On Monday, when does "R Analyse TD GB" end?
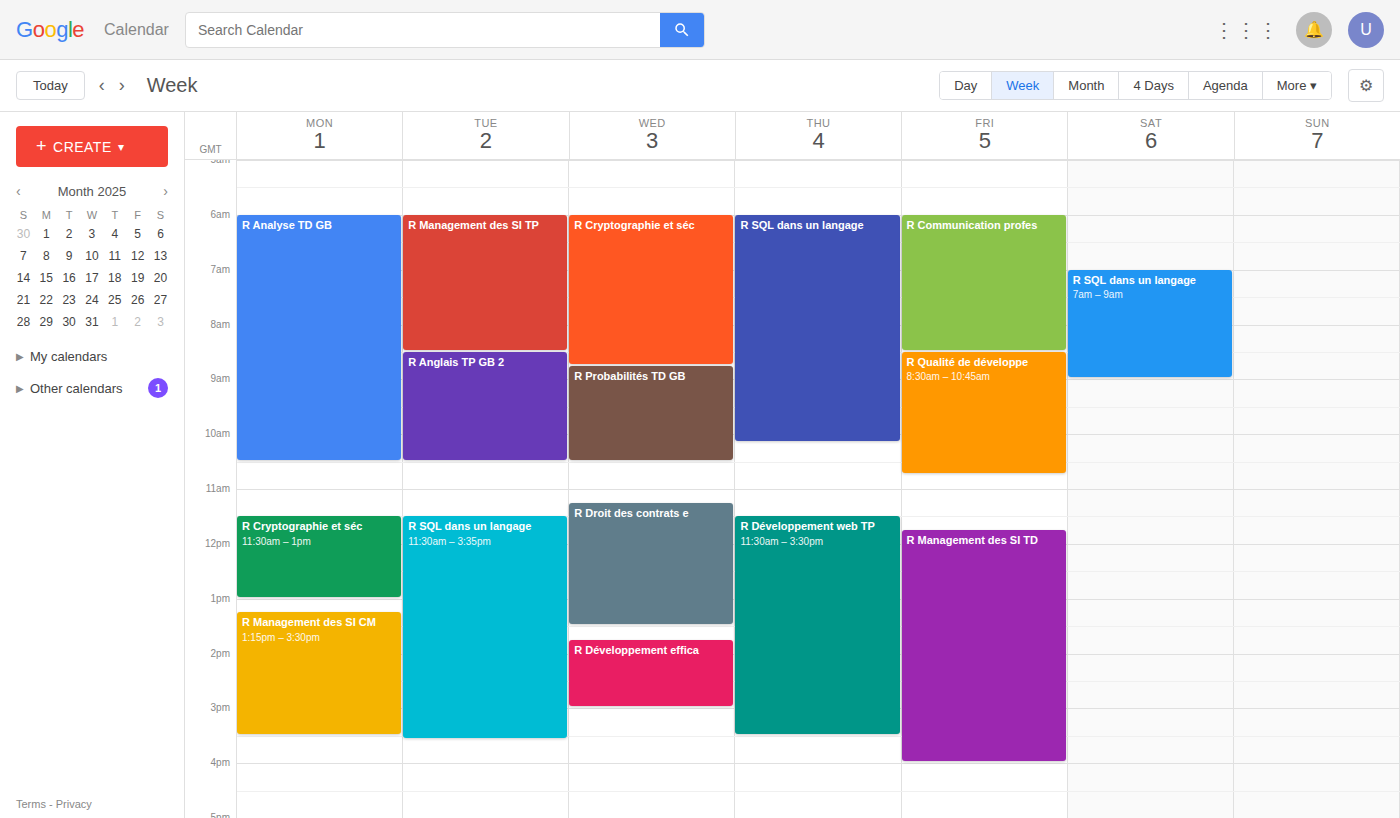
10:30